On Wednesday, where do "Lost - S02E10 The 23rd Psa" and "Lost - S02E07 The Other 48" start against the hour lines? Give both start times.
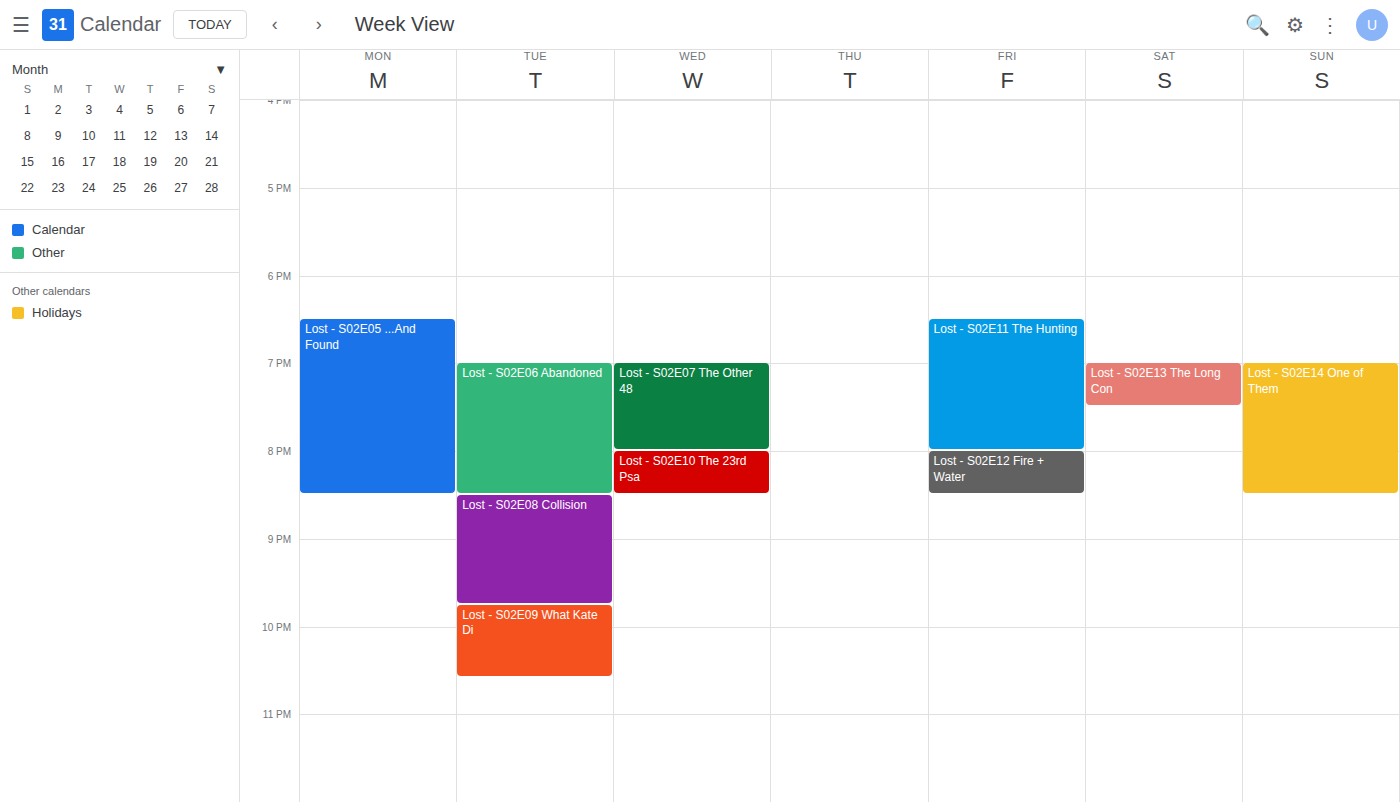
"Lost - S02E10 The 23rd Psa": 8:00 PM, exactly on the 8 PM line. "Lost - S02E07 The Other 48": 7:00 PM, exactly on the 7 PM line.